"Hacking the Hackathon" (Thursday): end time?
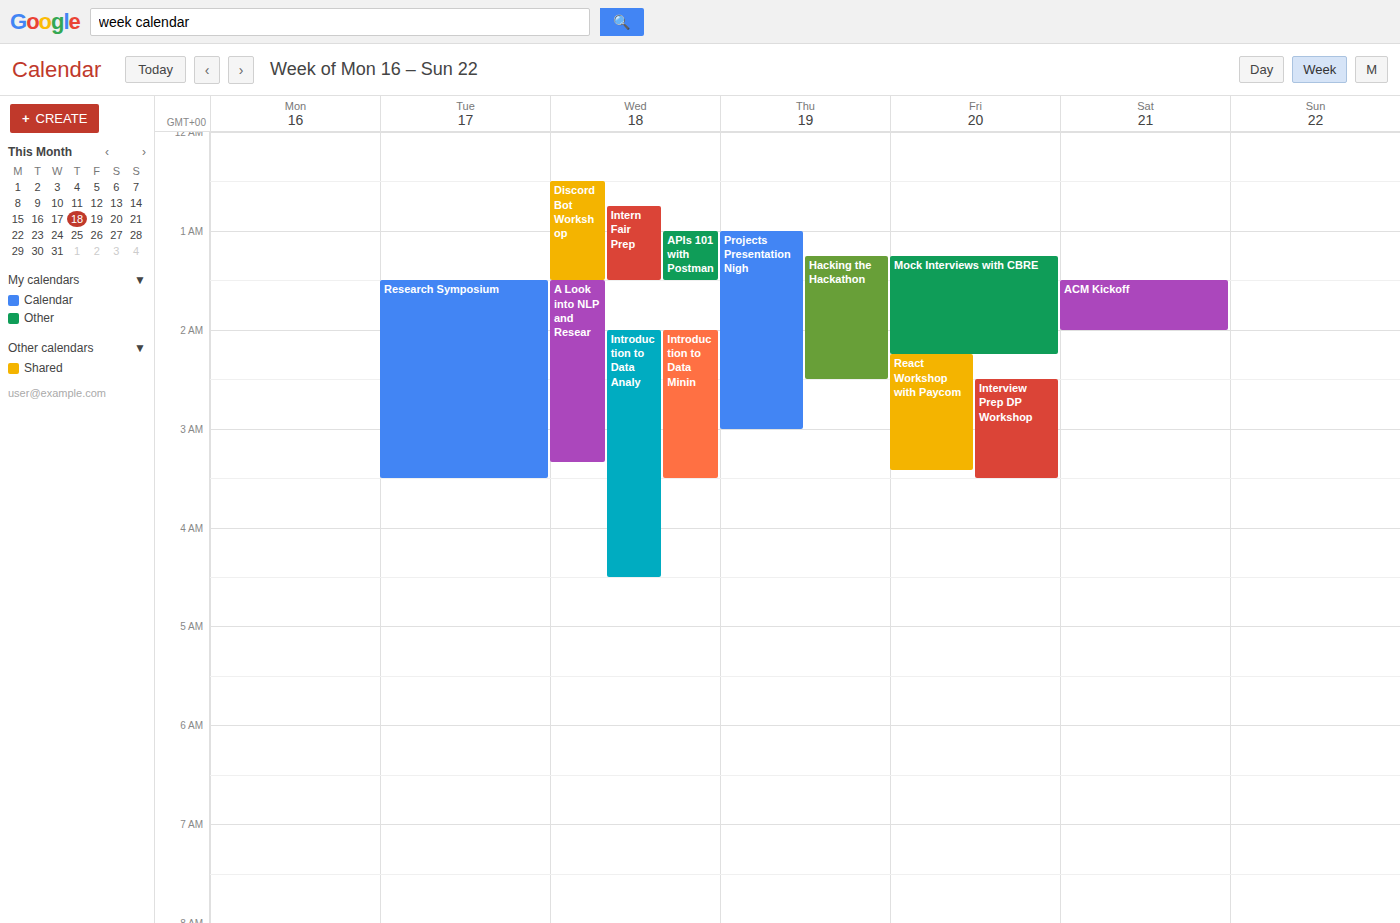
2:30 AM